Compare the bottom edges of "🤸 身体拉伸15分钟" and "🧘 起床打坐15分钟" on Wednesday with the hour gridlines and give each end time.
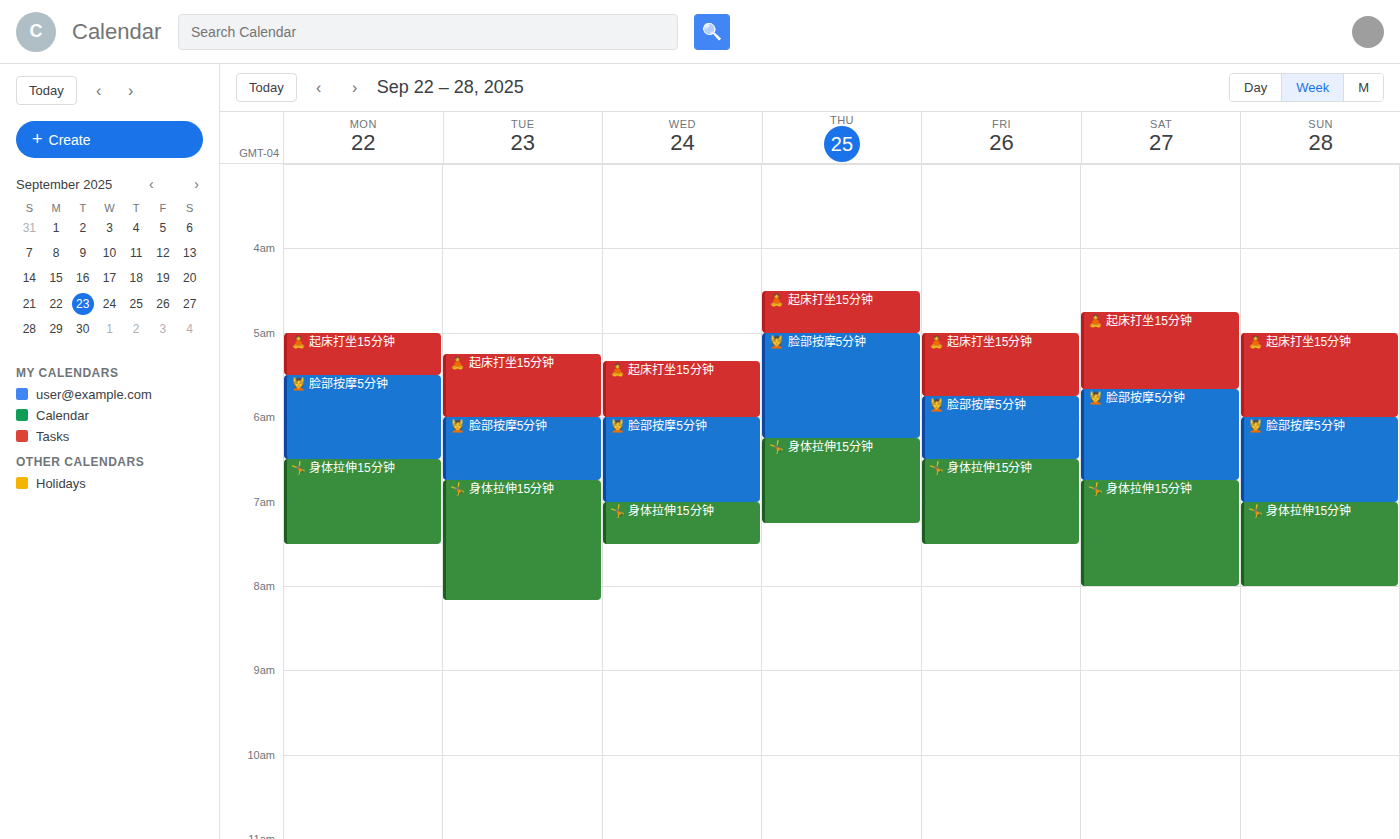
"🤸 身体拉伸15分钟": 7:30 AM, halfway between the 7 AM and 8 AM lines. "🧘 起床打坐15分钟": 6:00 AM, exactly on the 6 AM line.